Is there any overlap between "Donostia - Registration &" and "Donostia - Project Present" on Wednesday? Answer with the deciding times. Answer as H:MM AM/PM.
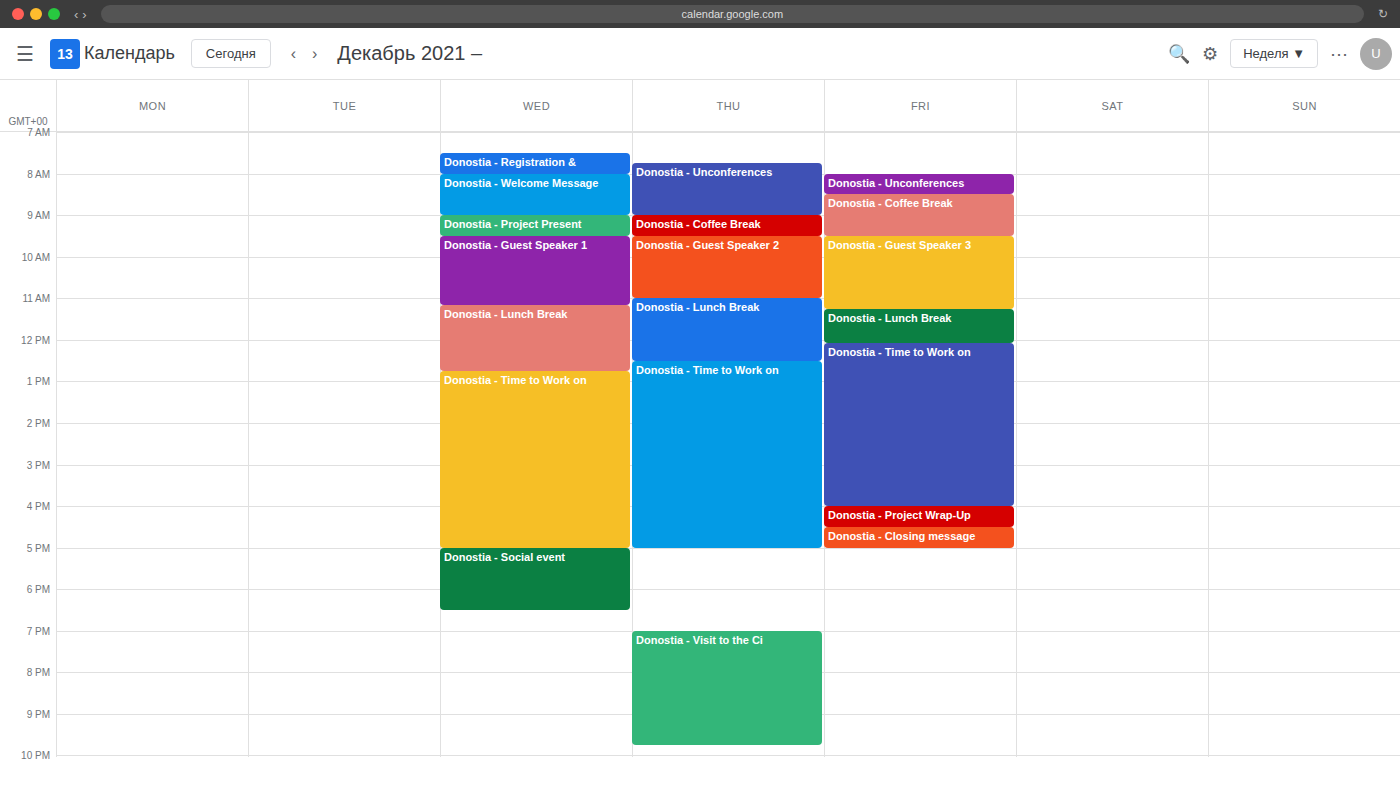
"Donostia - Registration &" ends at 8:00 AM and "Donostia - Project Present" starts at 9:00 AM -- no overlap.